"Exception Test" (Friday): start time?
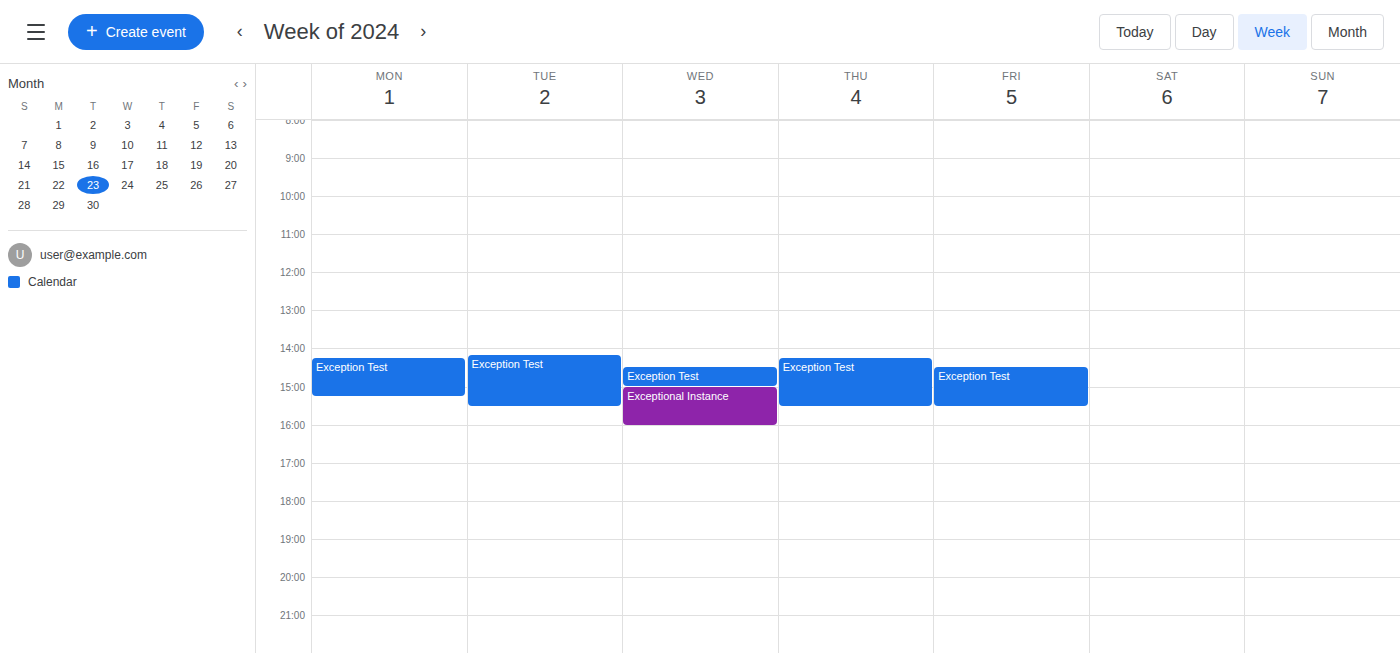
2:30 PM